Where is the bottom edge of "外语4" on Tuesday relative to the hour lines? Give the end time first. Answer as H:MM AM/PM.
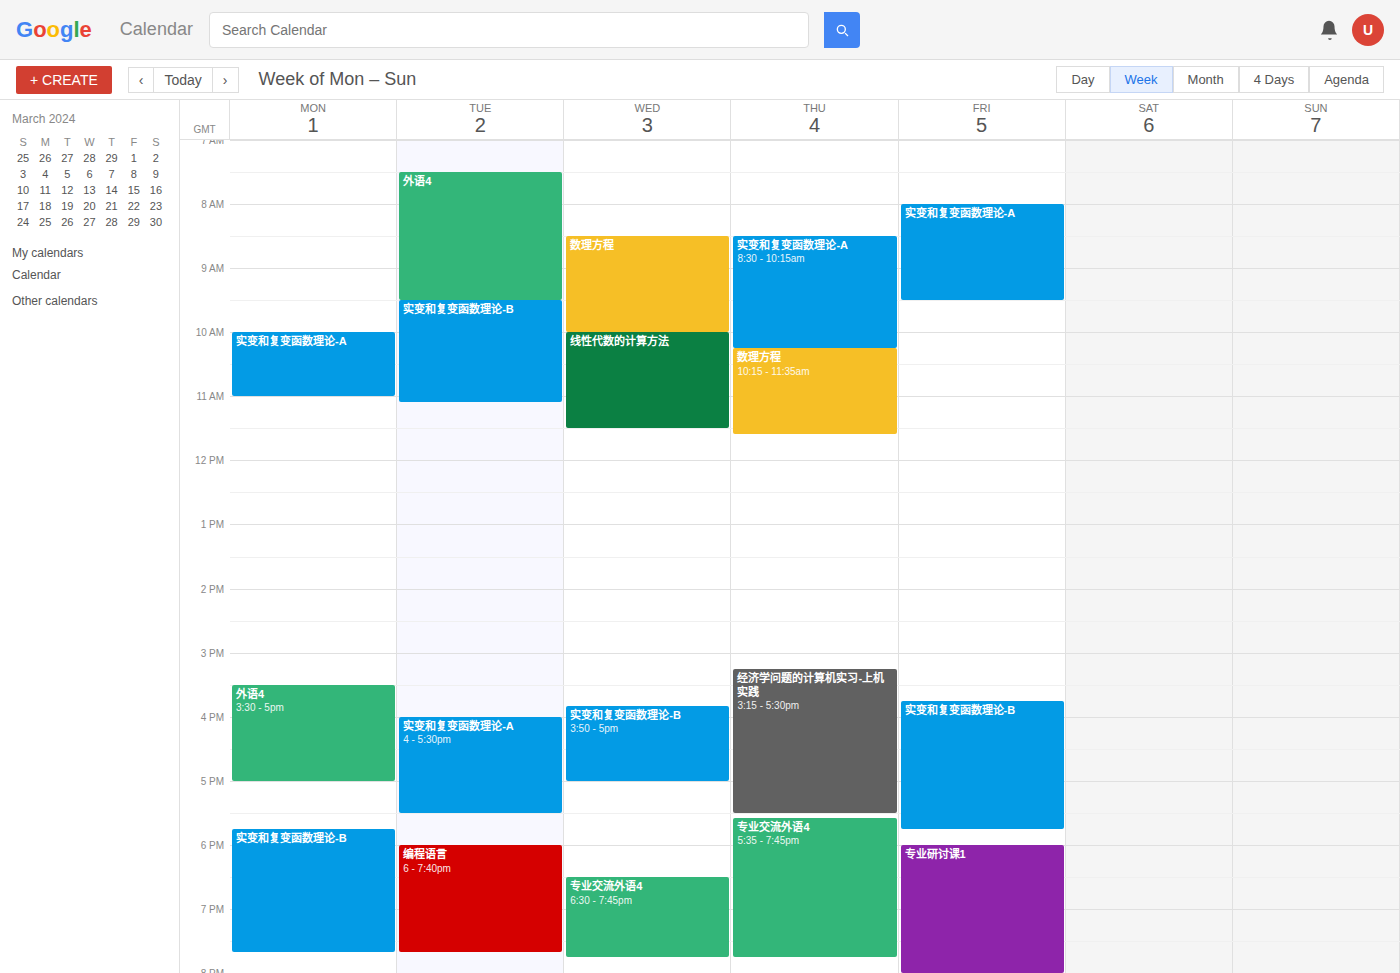
9:30 AM -- halfway between the 9 AM and 10 AM lines.